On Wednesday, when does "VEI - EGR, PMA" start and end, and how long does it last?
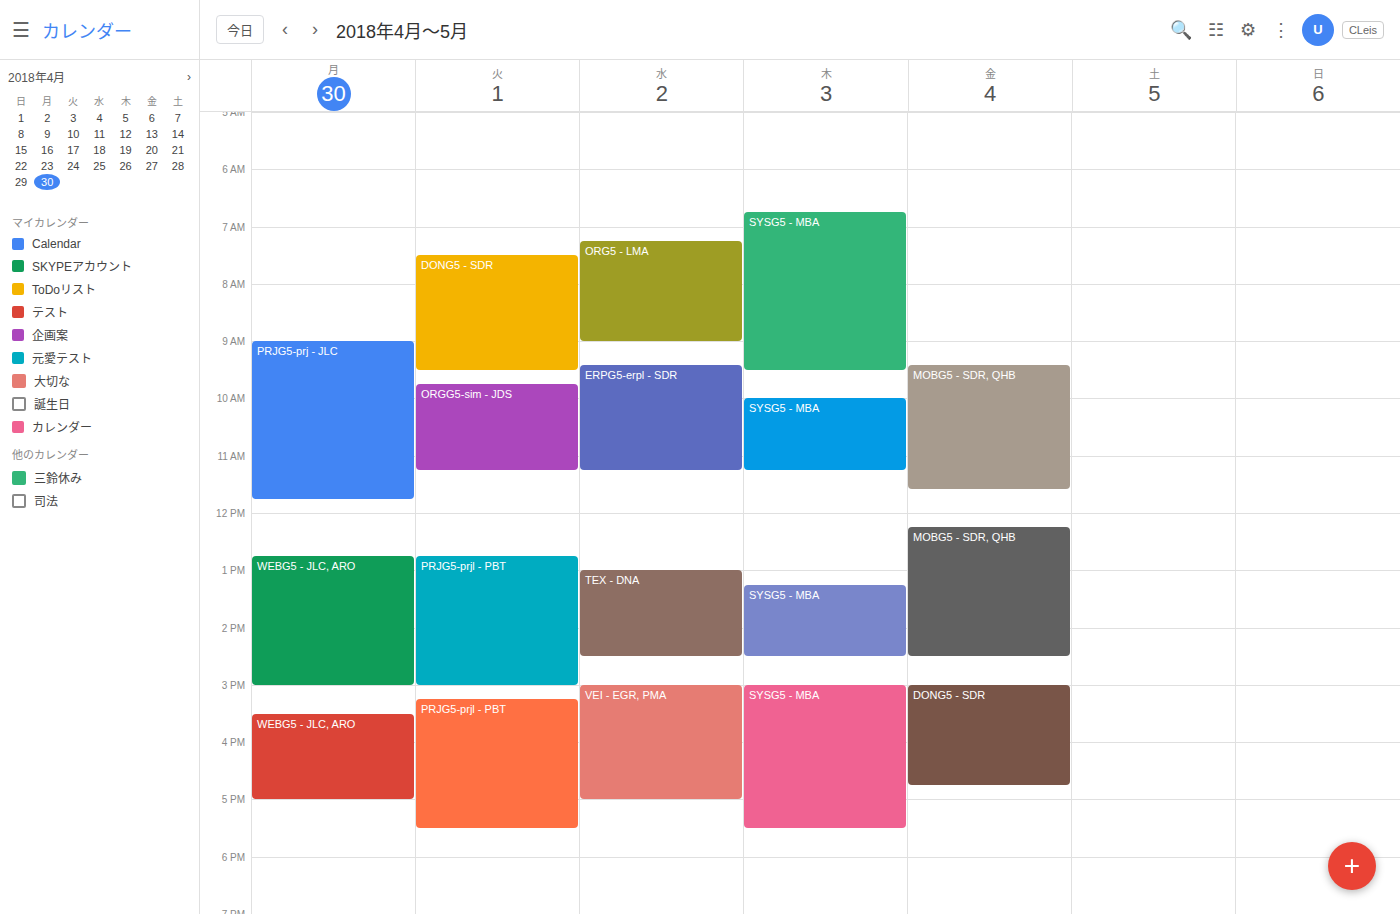
3:00 PM to 5:00 PM, 2 hours